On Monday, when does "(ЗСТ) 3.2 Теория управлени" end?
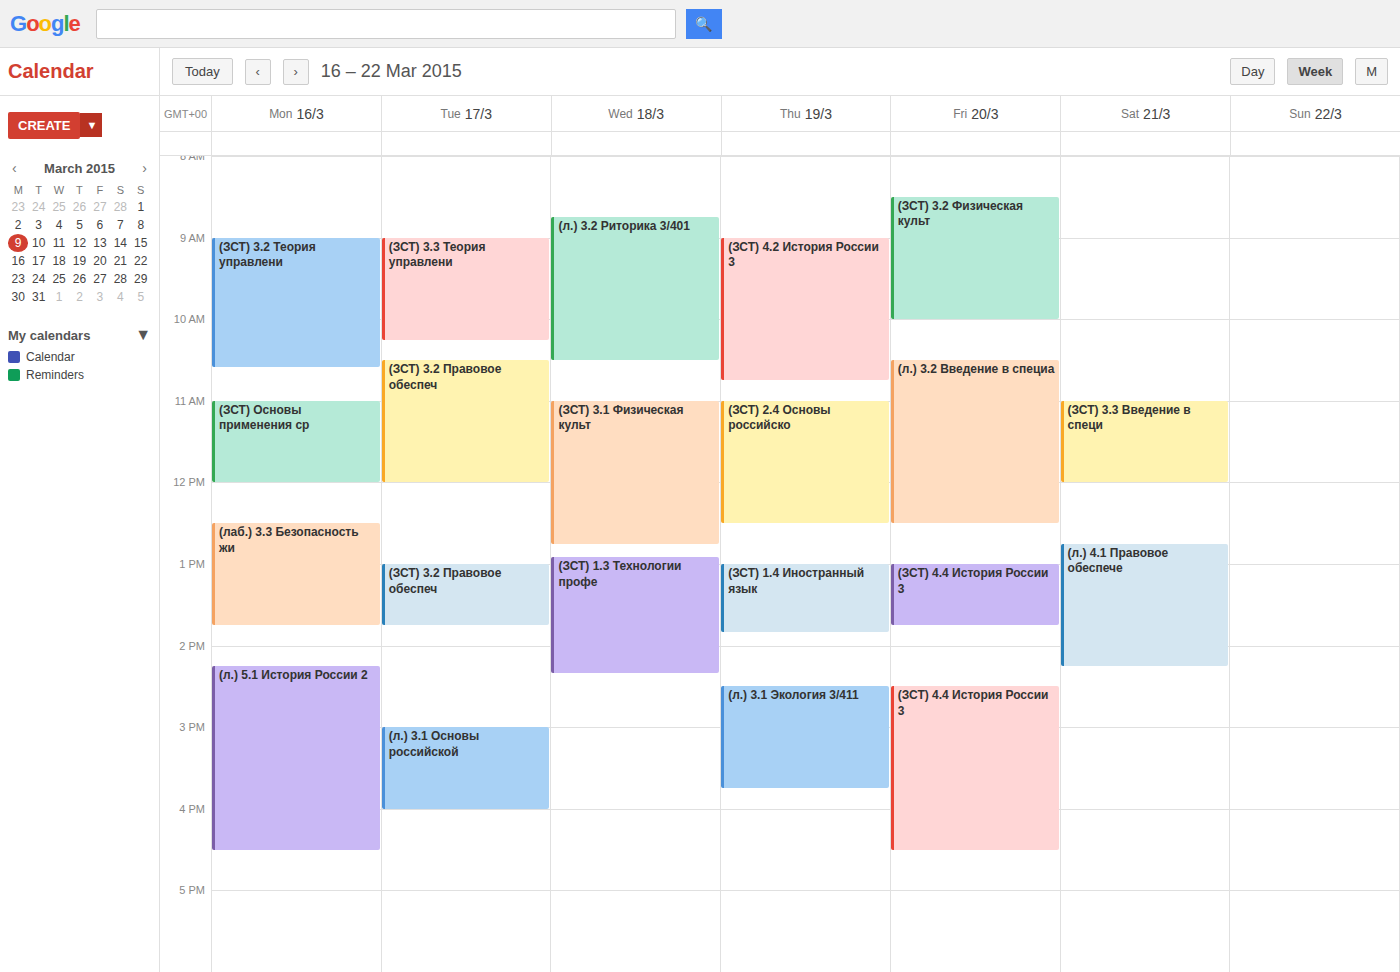
10:35 AM